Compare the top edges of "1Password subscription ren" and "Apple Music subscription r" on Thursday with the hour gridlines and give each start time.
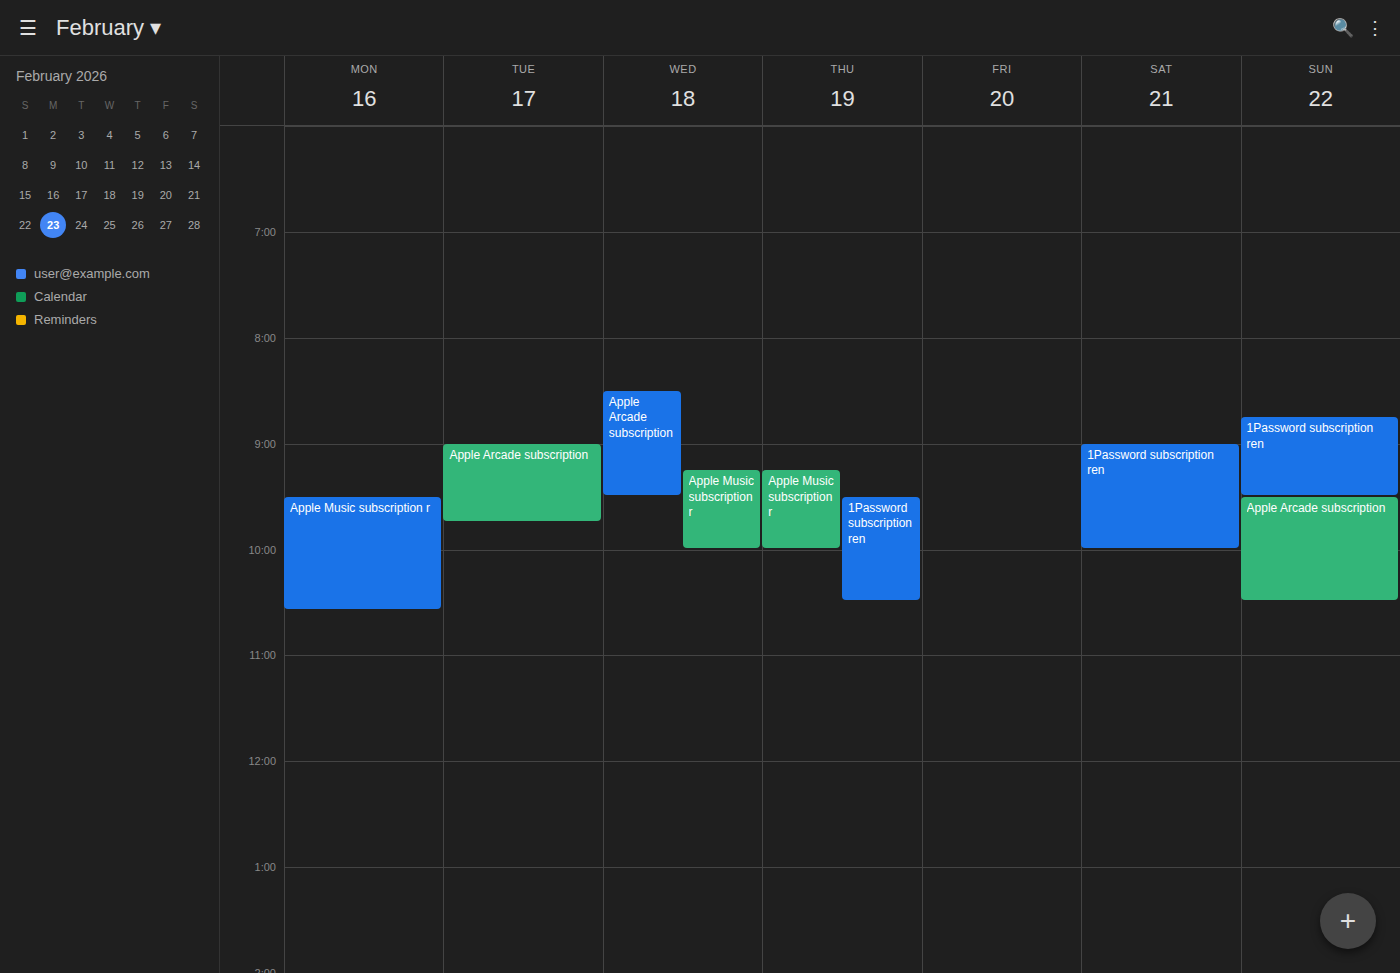
"1Password subscription ren": 9:30 AM, halfway between the 9 AM and 10 AM lines. "Apple Music subscription r": 9:15 AM, neither: a quarter of the way from the 9 AM line to the 10 AM line.